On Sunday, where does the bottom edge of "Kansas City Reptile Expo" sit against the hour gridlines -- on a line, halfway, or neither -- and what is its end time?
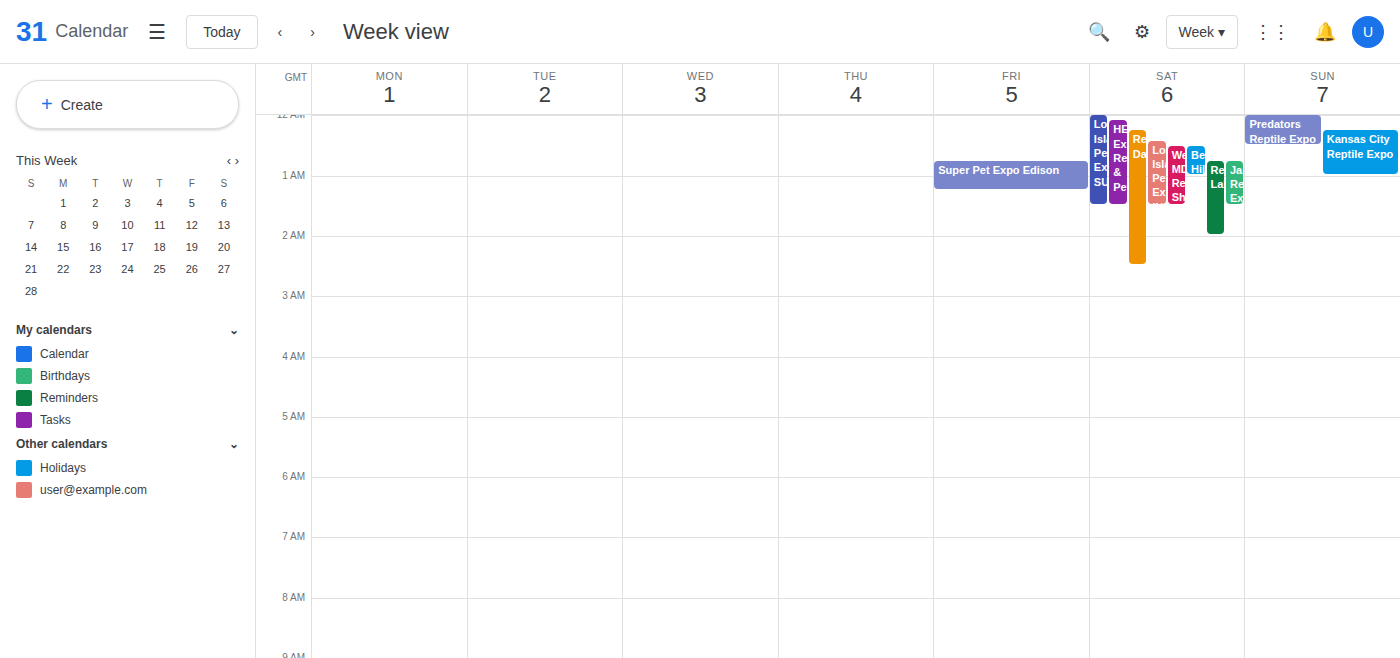
1:00 AM -- exactly on the 1 AM line.